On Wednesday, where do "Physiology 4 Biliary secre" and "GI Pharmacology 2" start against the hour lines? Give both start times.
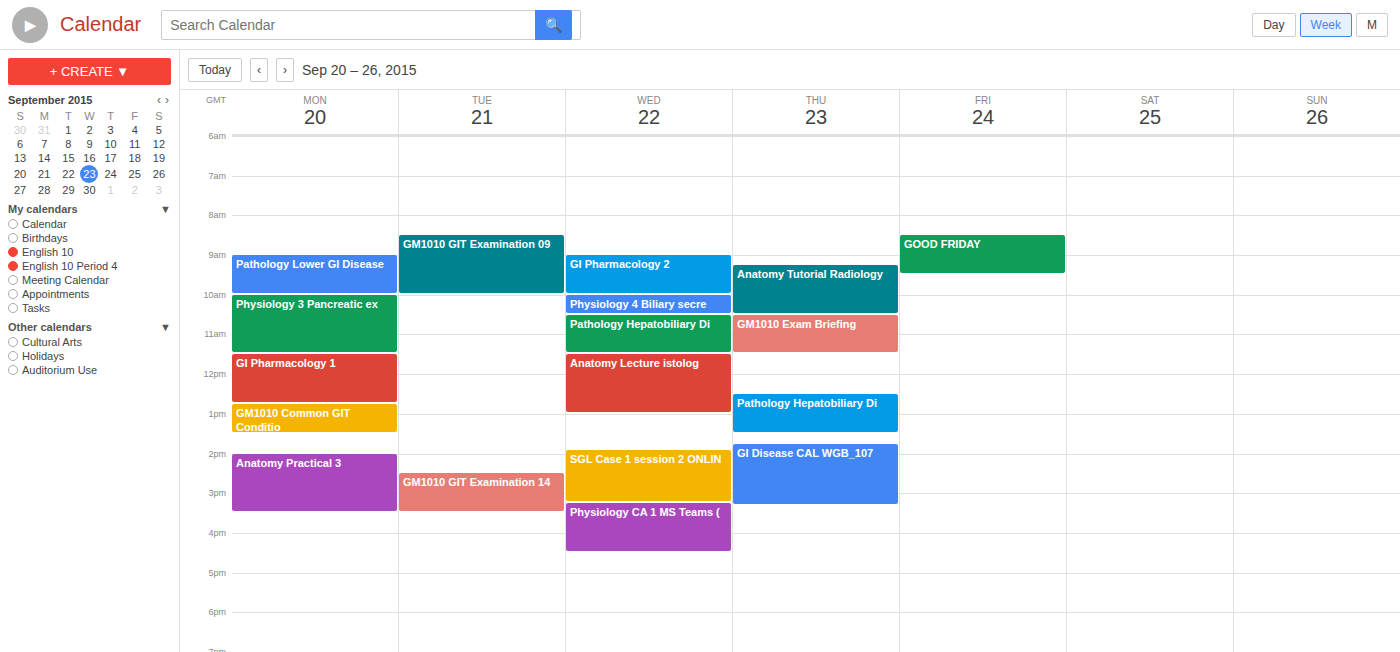
"Physiology 4 Biliary secre": 10:00 AM, exactly on the 10 AM line. "GI Pharmacology 2": 9:00 AM, exactly on the 9 AM line.